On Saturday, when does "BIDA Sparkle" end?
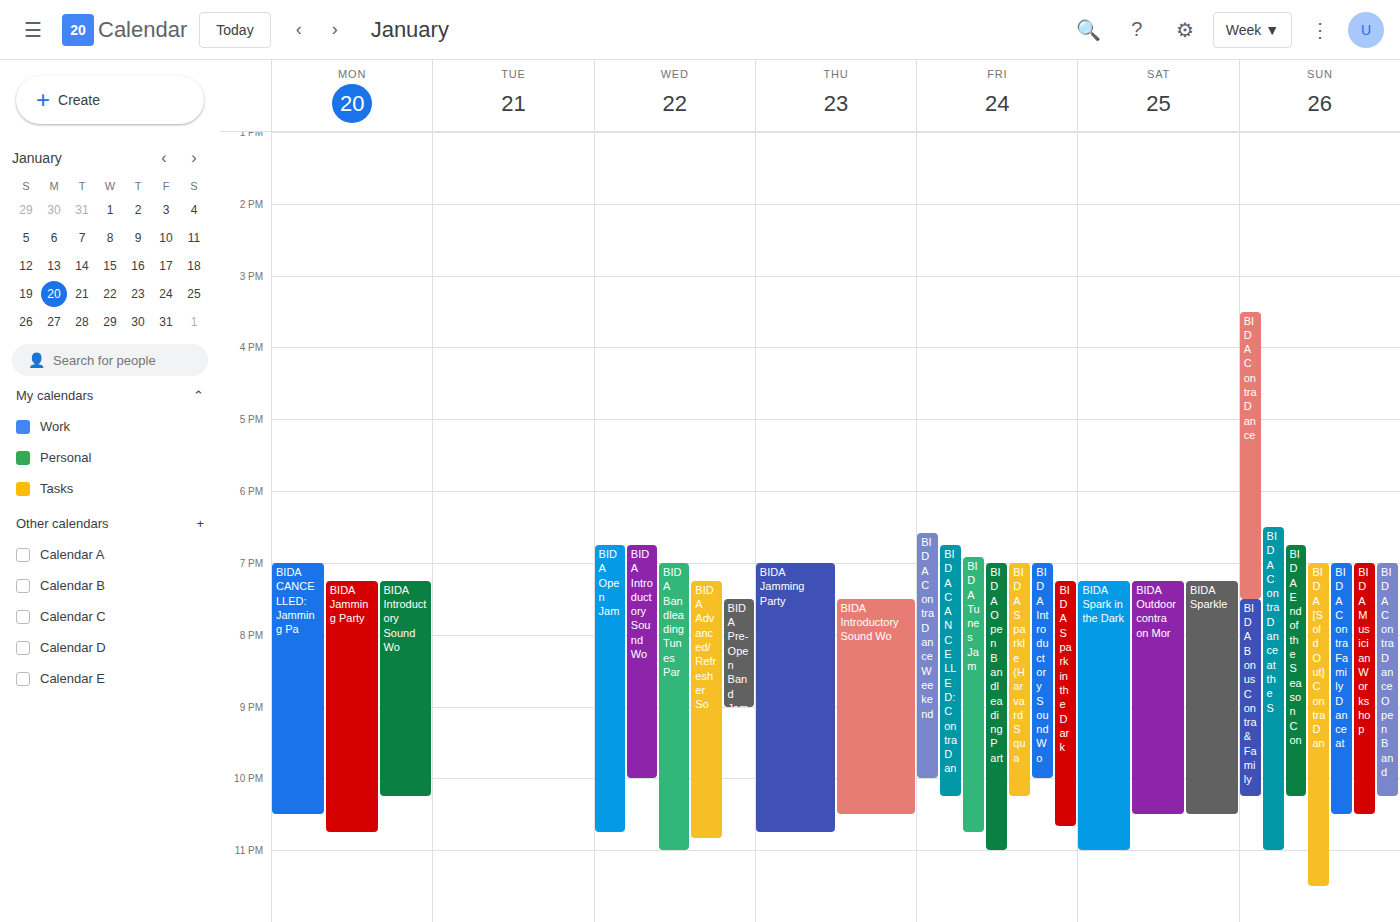
10:30 PM